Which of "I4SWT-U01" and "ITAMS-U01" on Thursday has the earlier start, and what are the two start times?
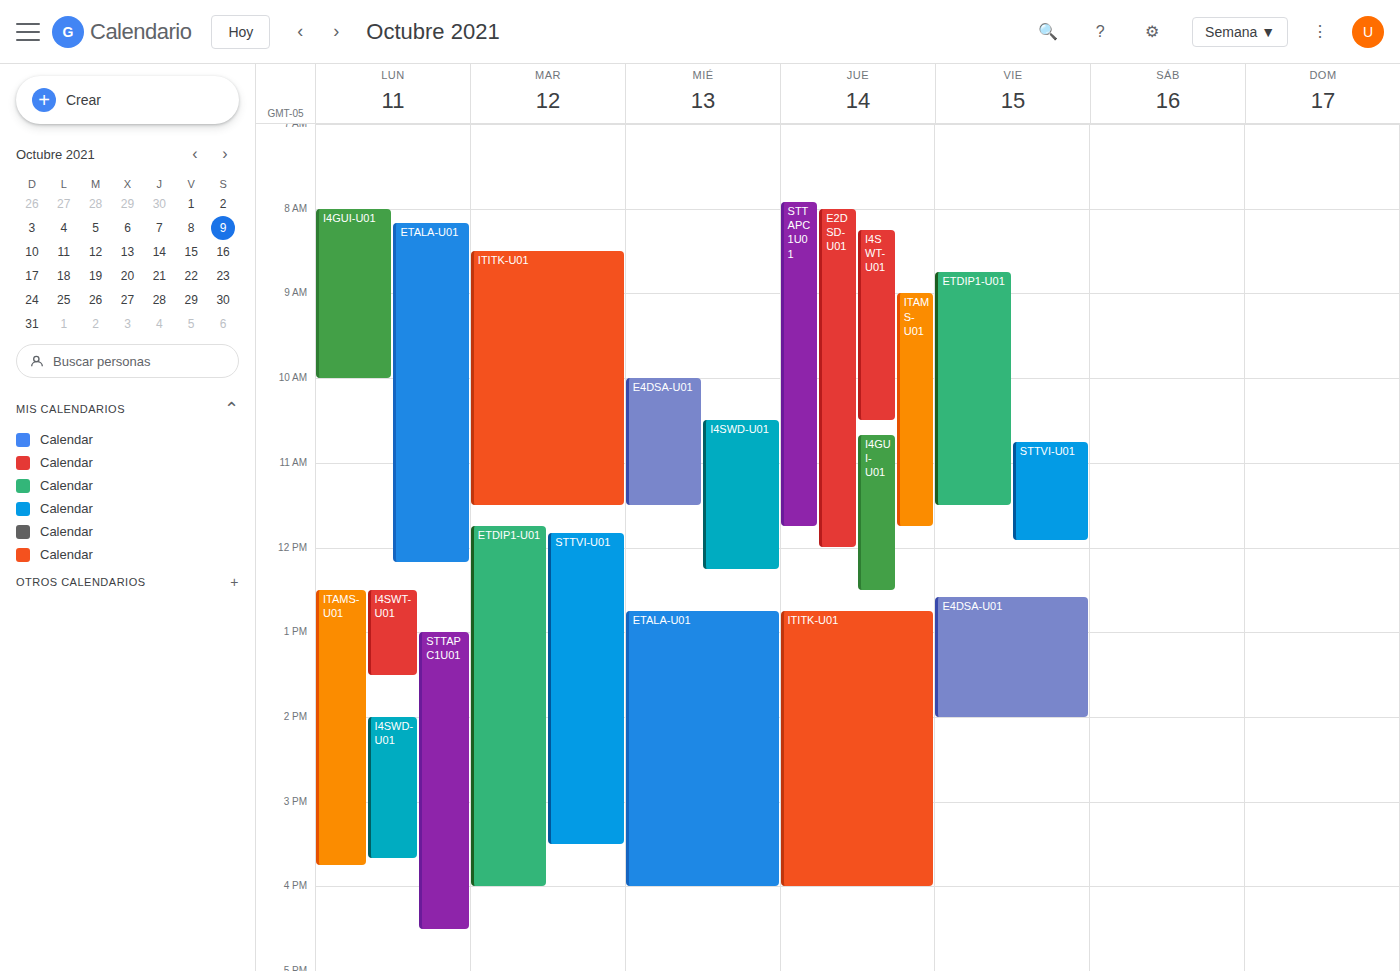
"I4SWT-U01" 8:15 AM; "ITAMS-U01" 9:00 AM.